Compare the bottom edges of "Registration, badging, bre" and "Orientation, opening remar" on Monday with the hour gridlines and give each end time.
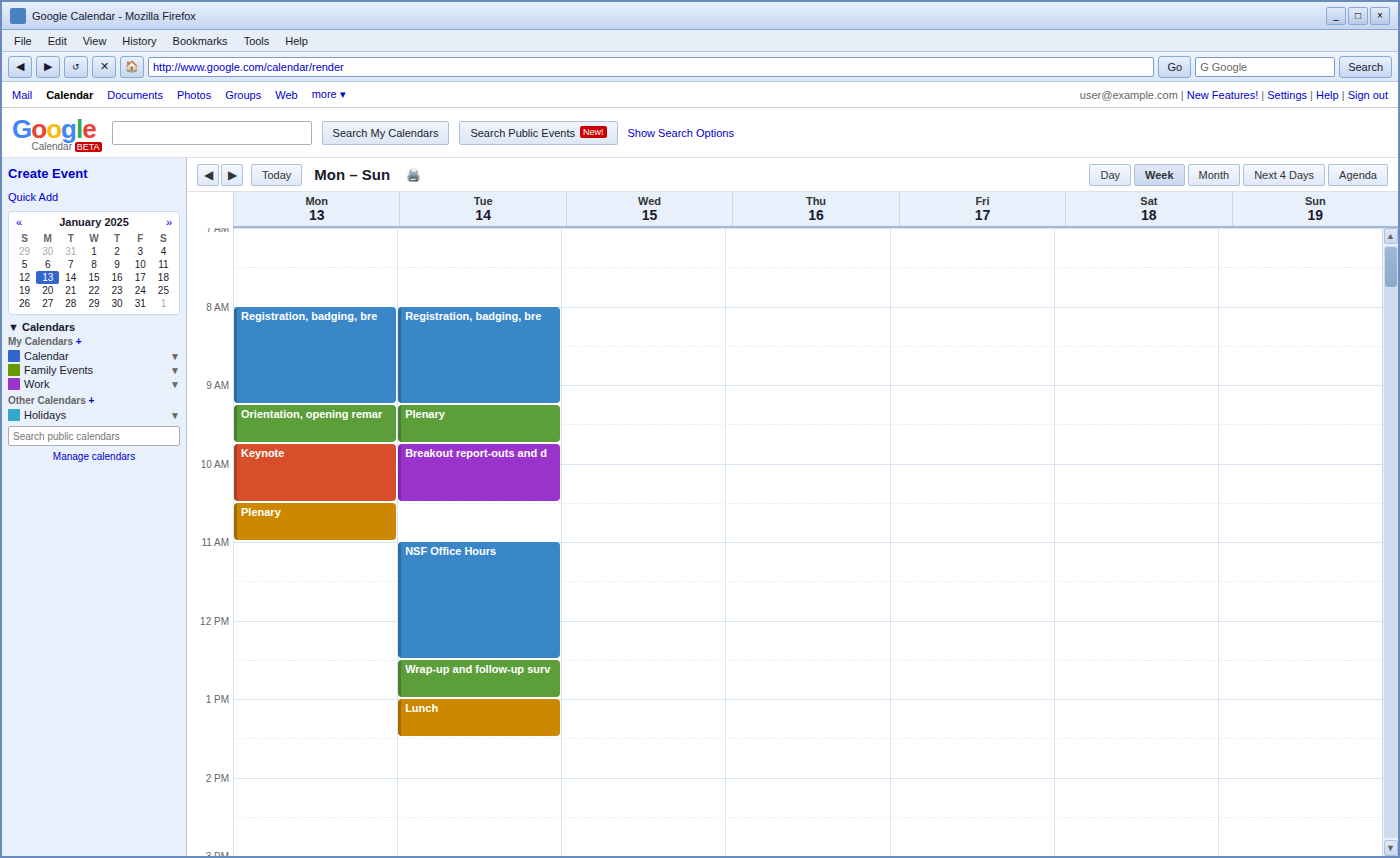
"Registration, badging, bre": 9:15 AM, neither: a quarter of the way from the 9 AM line to the 10 AM line. "Orientation, opening remar": 9:45 AM, neither: three quarters of the way from the 9 AM line to the 10 AM line.